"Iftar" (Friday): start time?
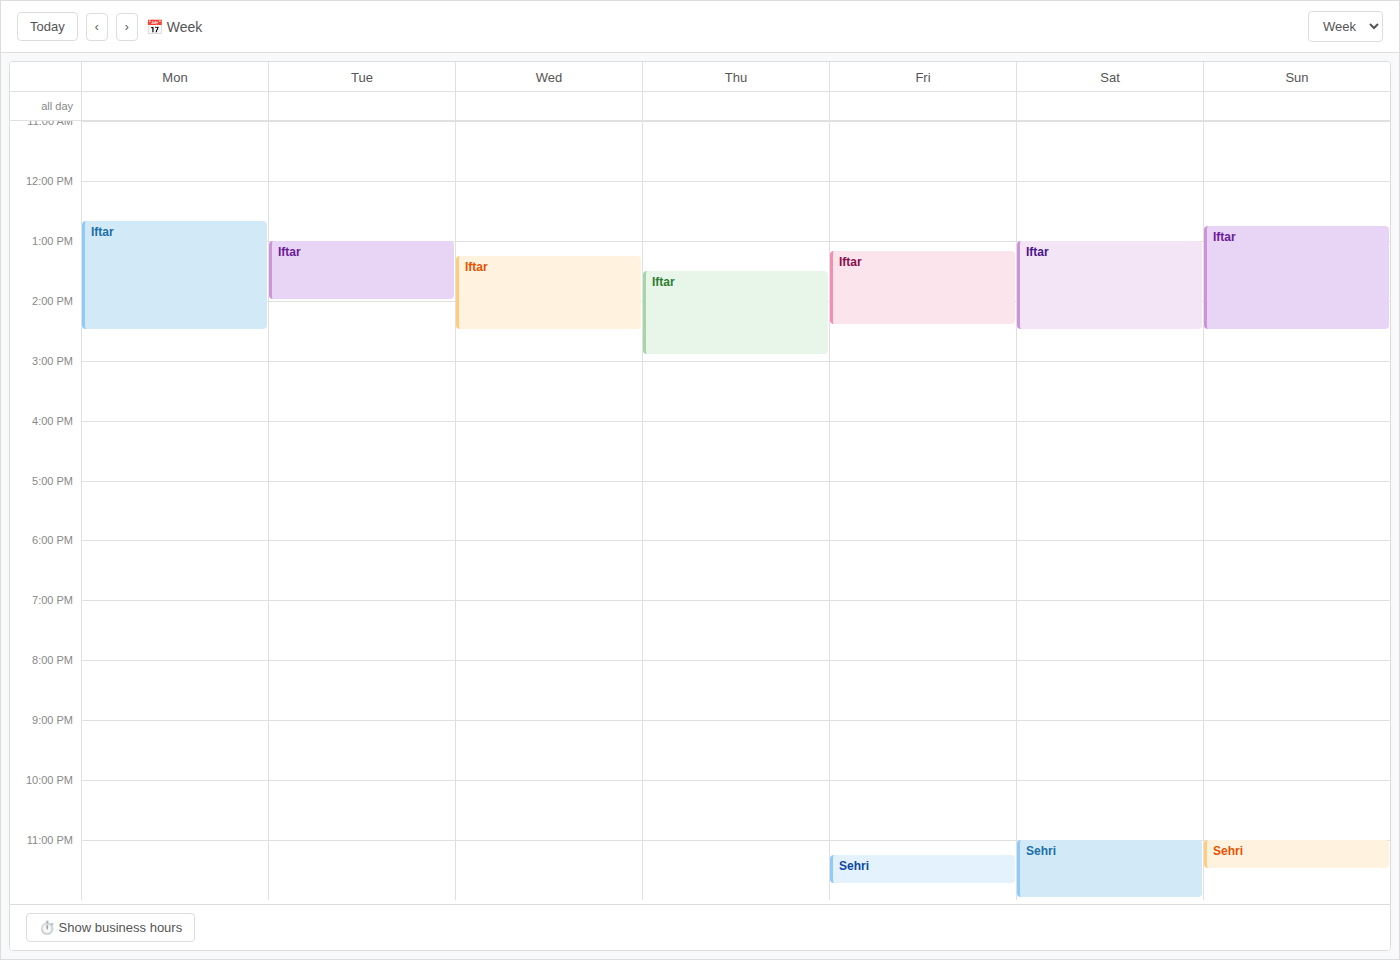
1:10 PM